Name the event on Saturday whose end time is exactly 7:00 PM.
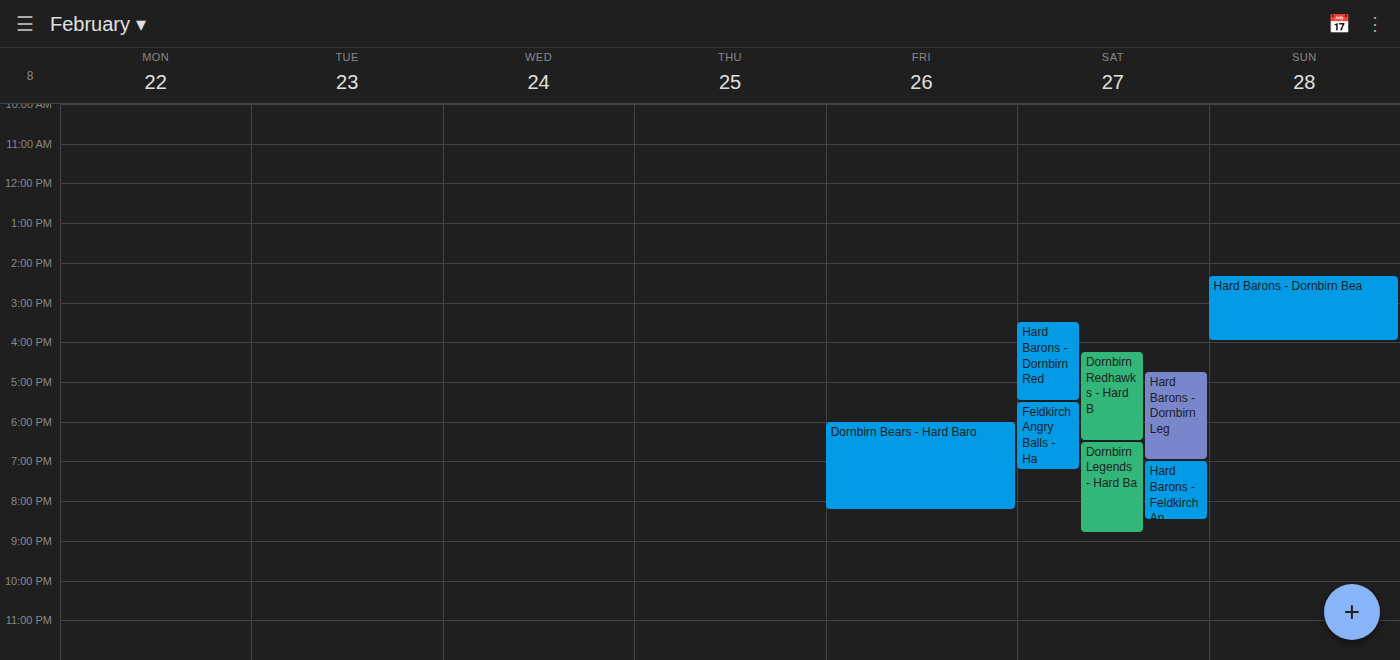
"Hard Barons - Dornbirn Leg"